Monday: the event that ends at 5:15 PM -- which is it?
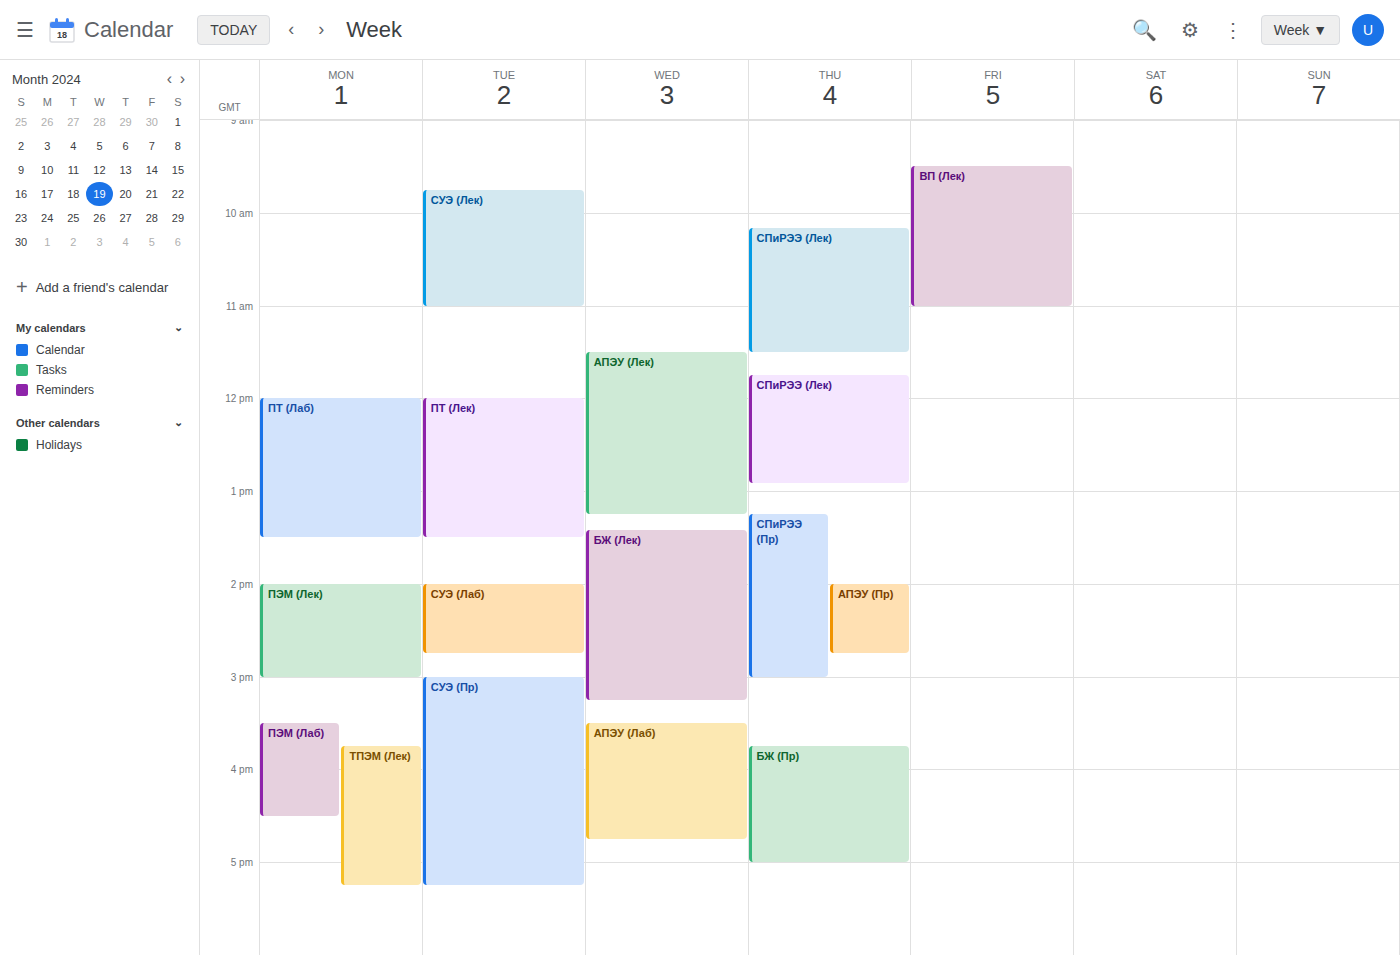
"ТПЭМ (Лек)"